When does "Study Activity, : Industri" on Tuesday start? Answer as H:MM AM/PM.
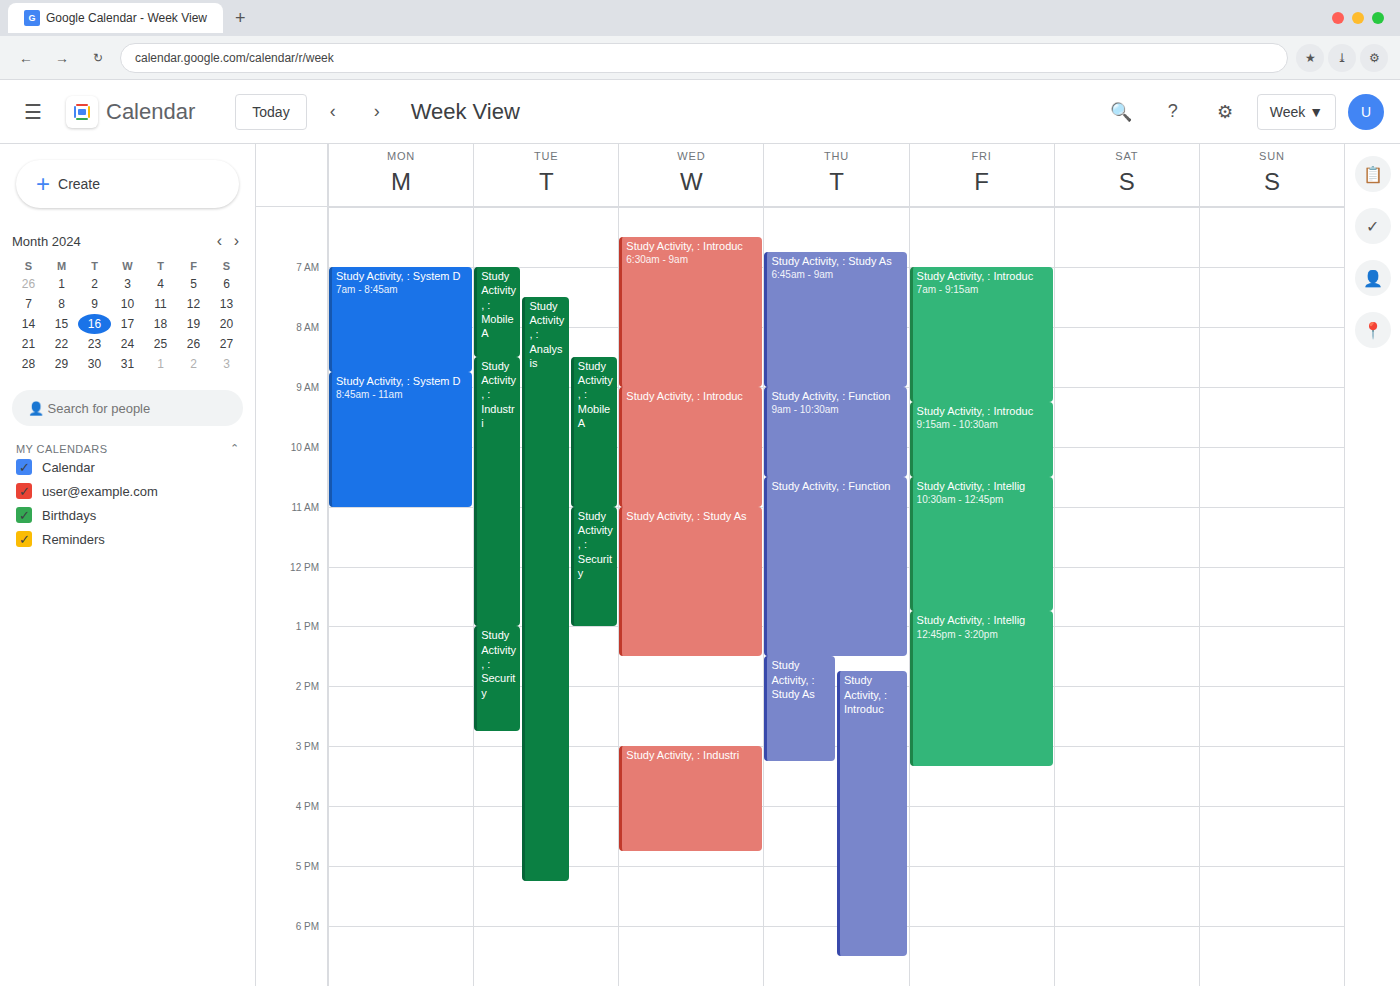
8:30 AM